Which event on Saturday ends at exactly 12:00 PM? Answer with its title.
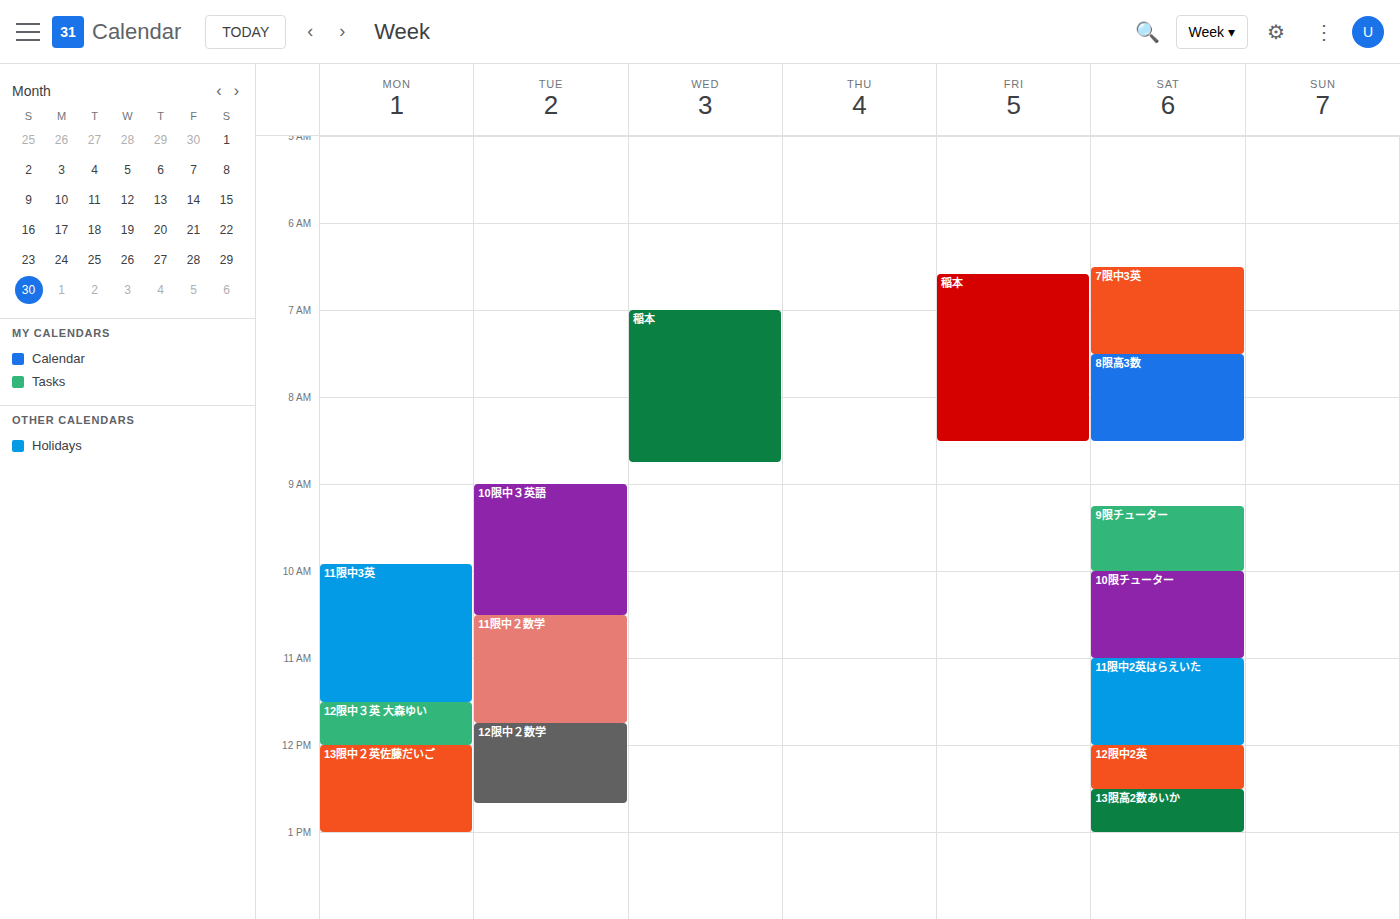
"11限中2英はらえいた"